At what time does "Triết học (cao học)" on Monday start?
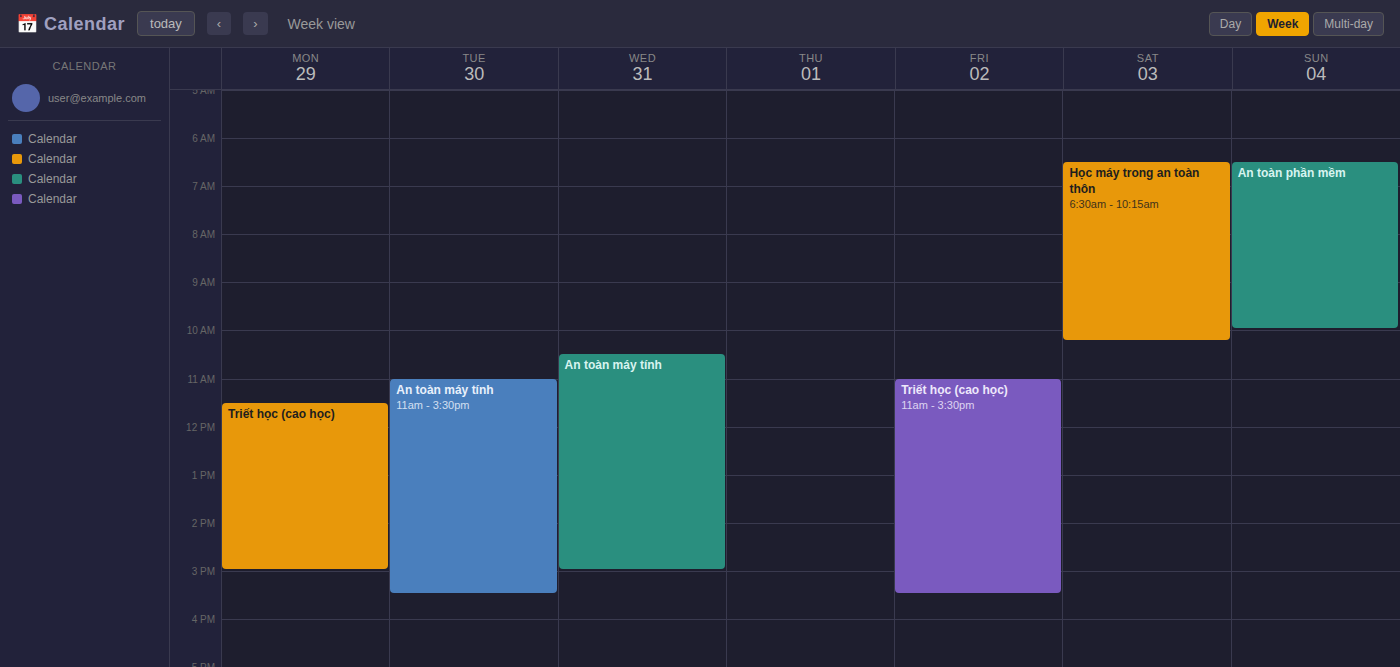
11:30 AM